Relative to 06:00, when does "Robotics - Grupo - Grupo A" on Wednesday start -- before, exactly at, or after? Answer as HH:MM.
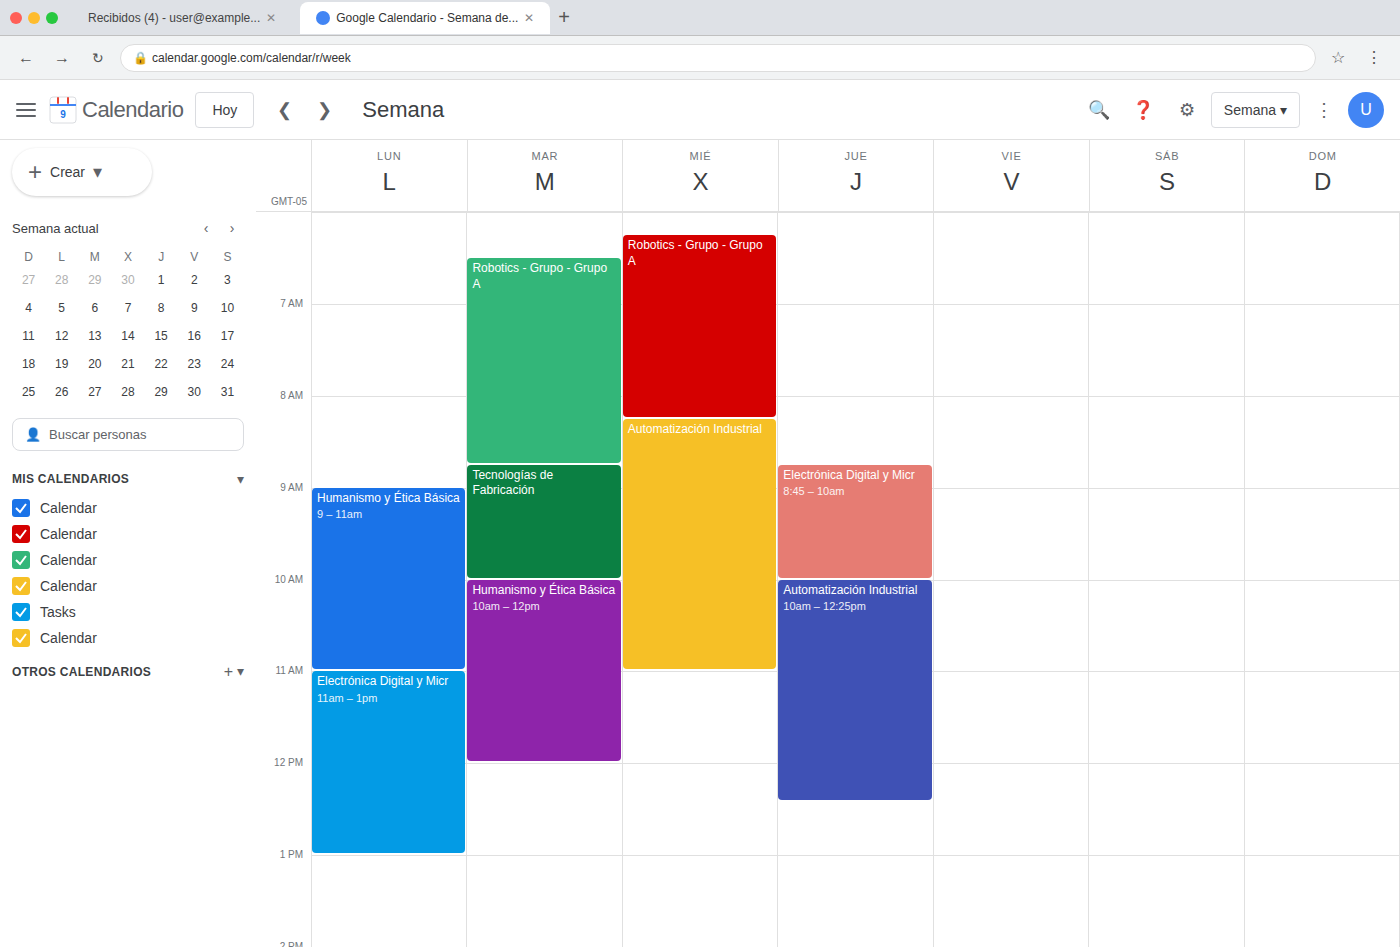
06:15 -- after 06:00, 15 minutes below the 06:00 line.